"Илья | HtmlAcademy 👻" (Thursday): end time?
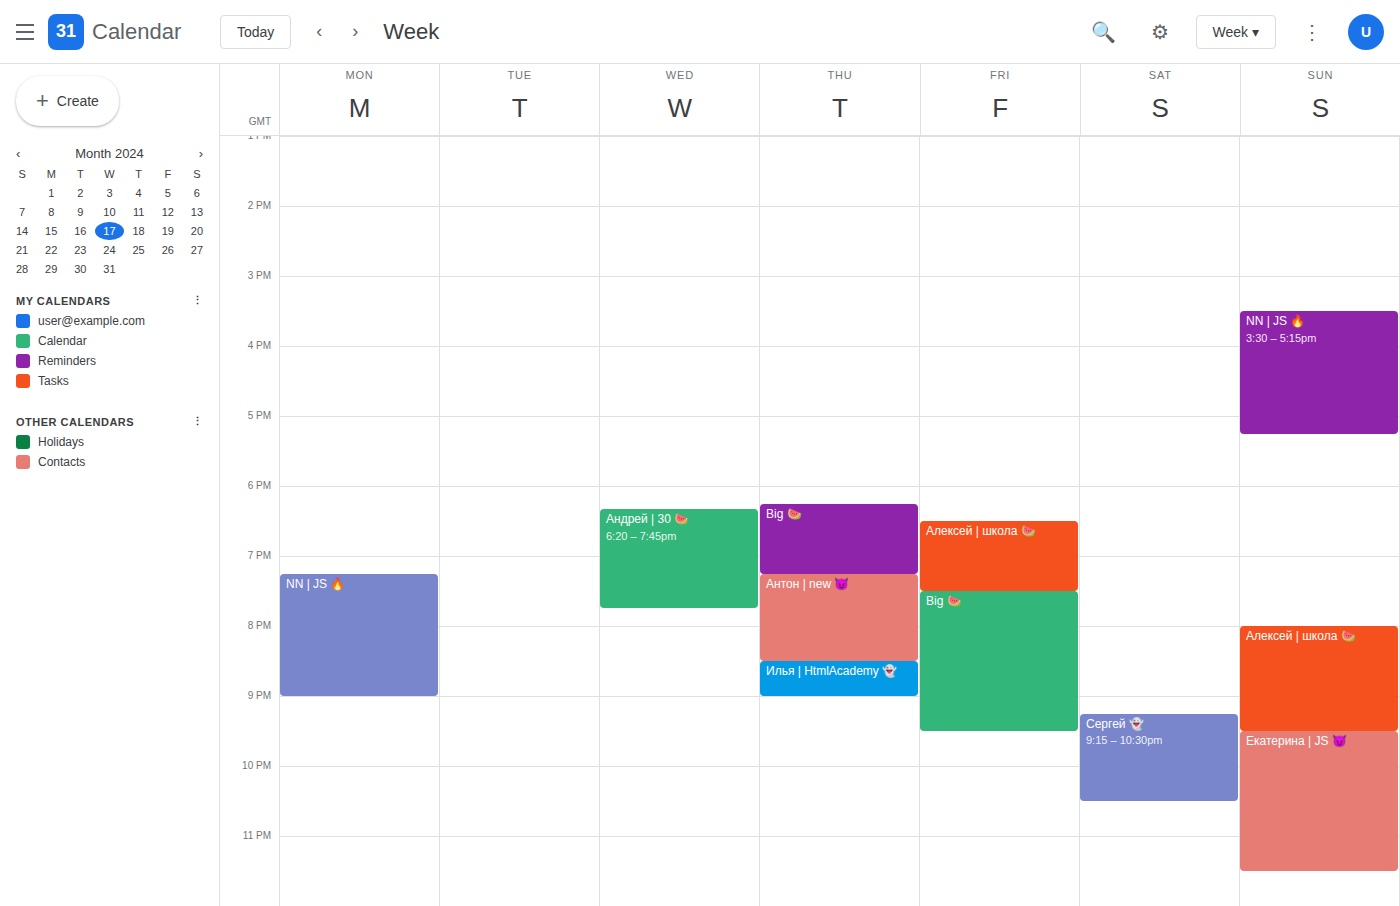
9:00 PM